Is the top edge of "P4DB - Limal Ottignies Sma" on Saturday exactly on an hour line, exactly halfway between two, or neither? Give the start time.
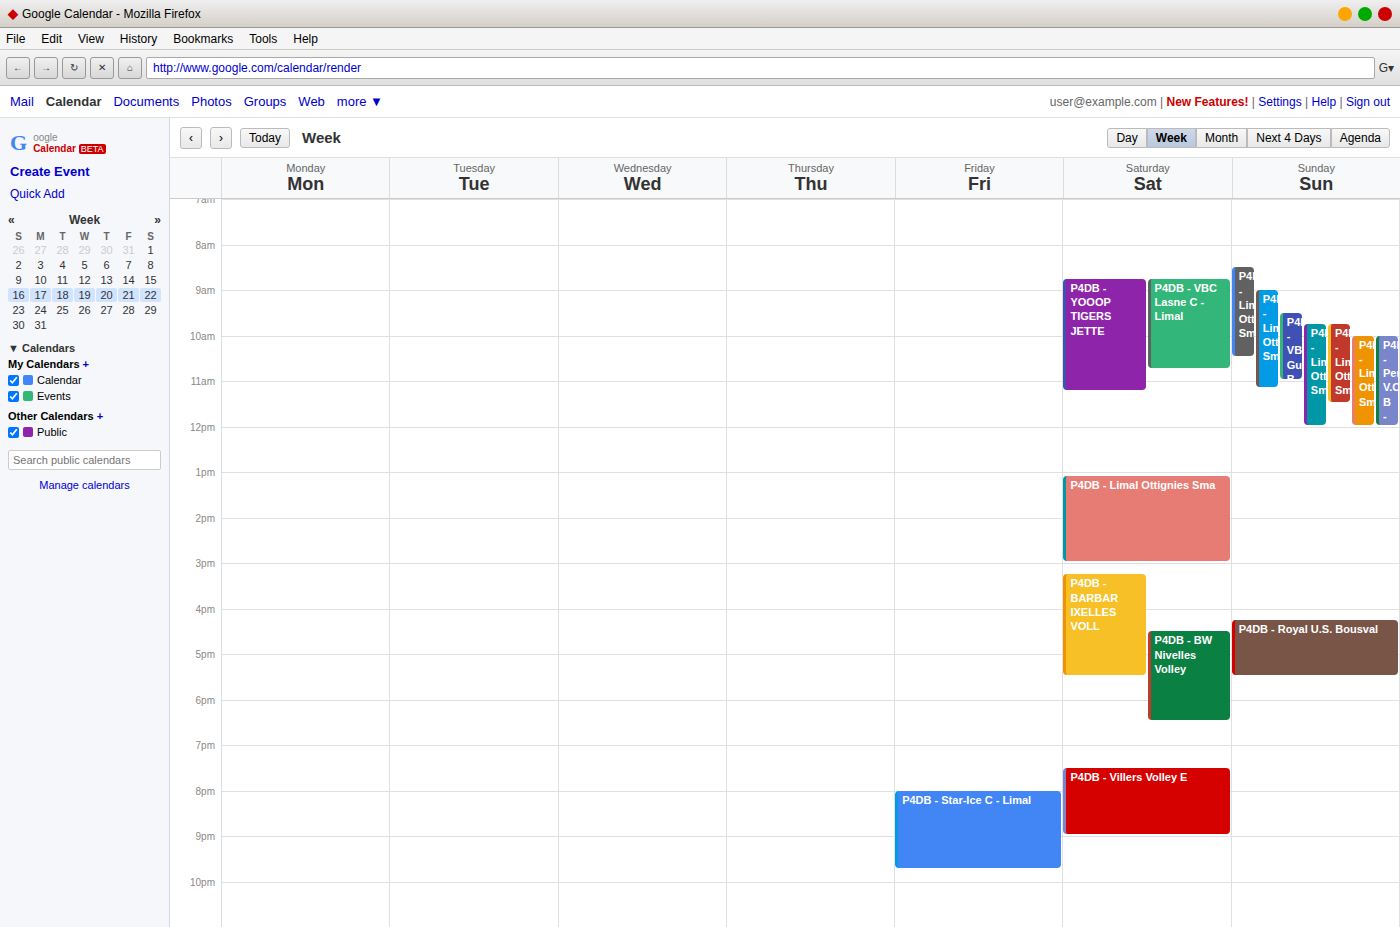
1:05 PM -- neither: 5 minutes below the 1 PM line and 55 minutes above the 2 PM line.